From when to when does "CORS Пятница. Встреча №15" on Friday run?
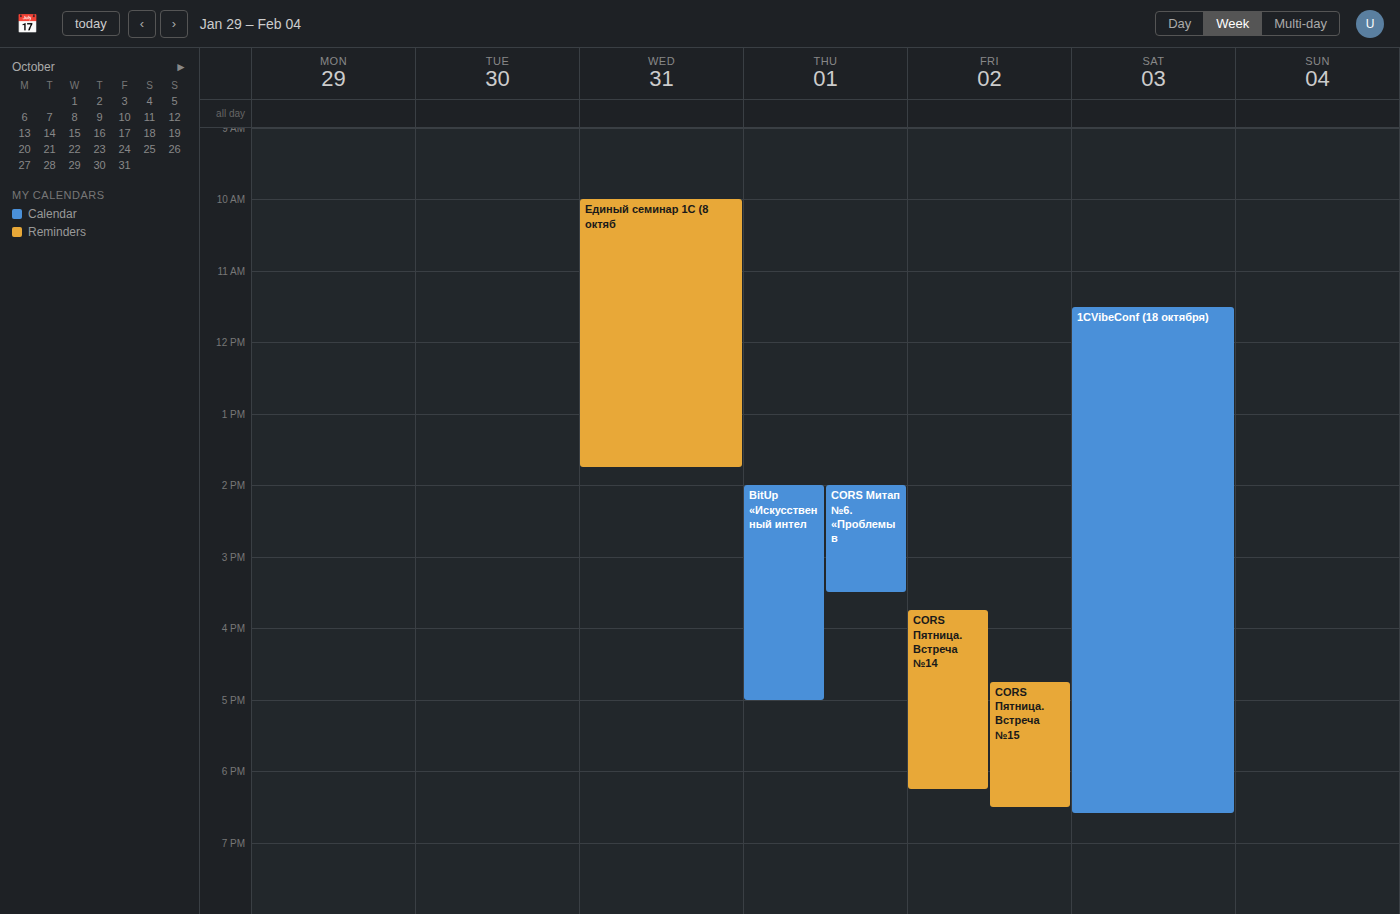
4:45 PM to 6:30 PM